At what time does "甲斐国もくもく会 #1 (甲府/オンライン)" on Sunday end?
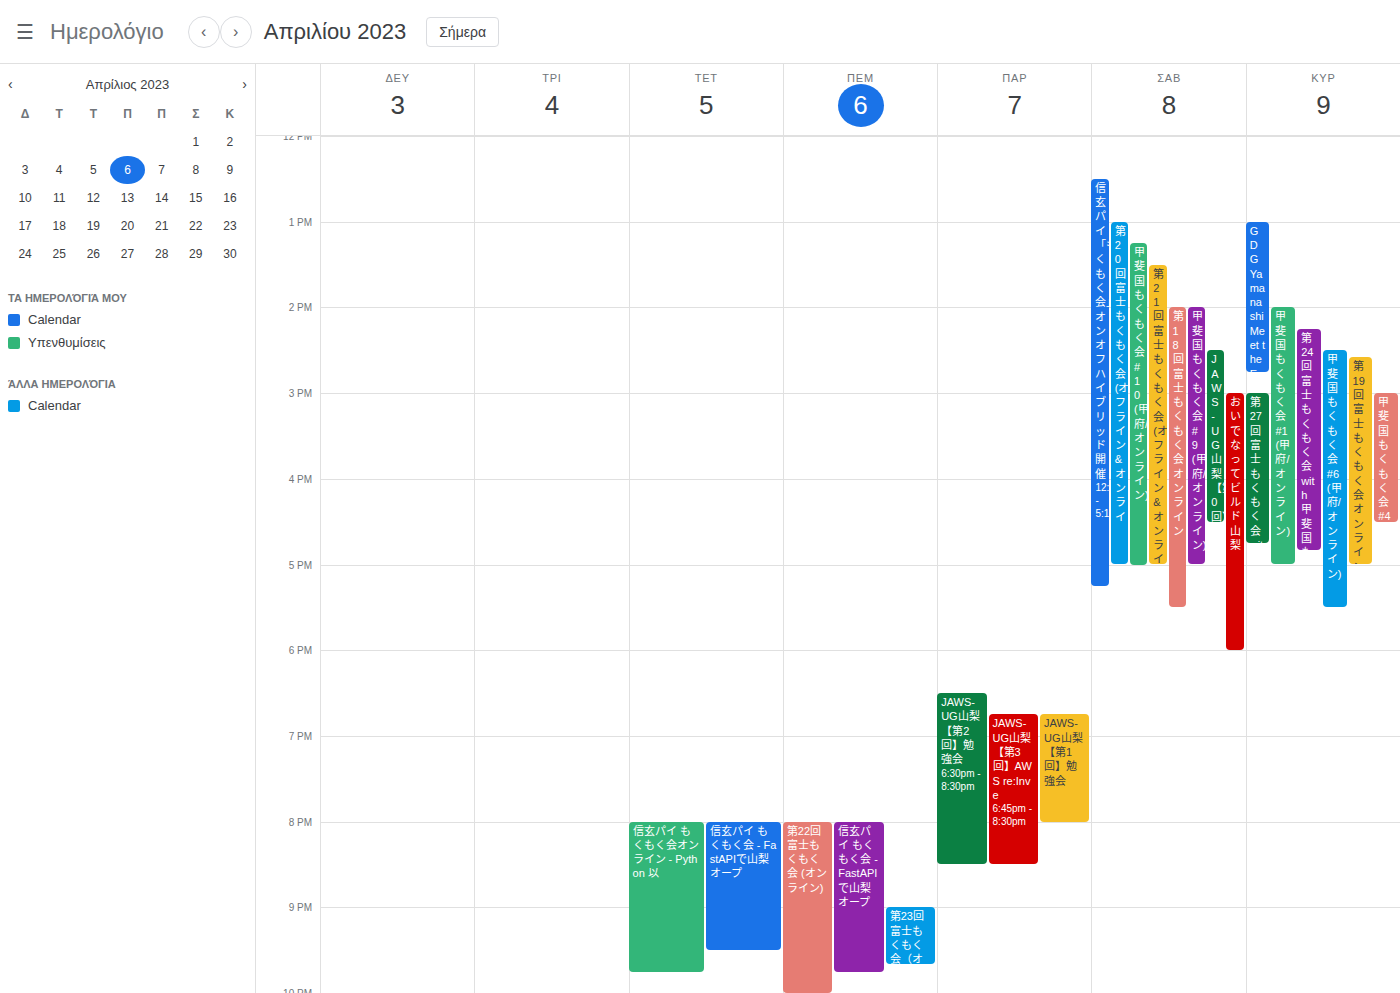
5:00 PM